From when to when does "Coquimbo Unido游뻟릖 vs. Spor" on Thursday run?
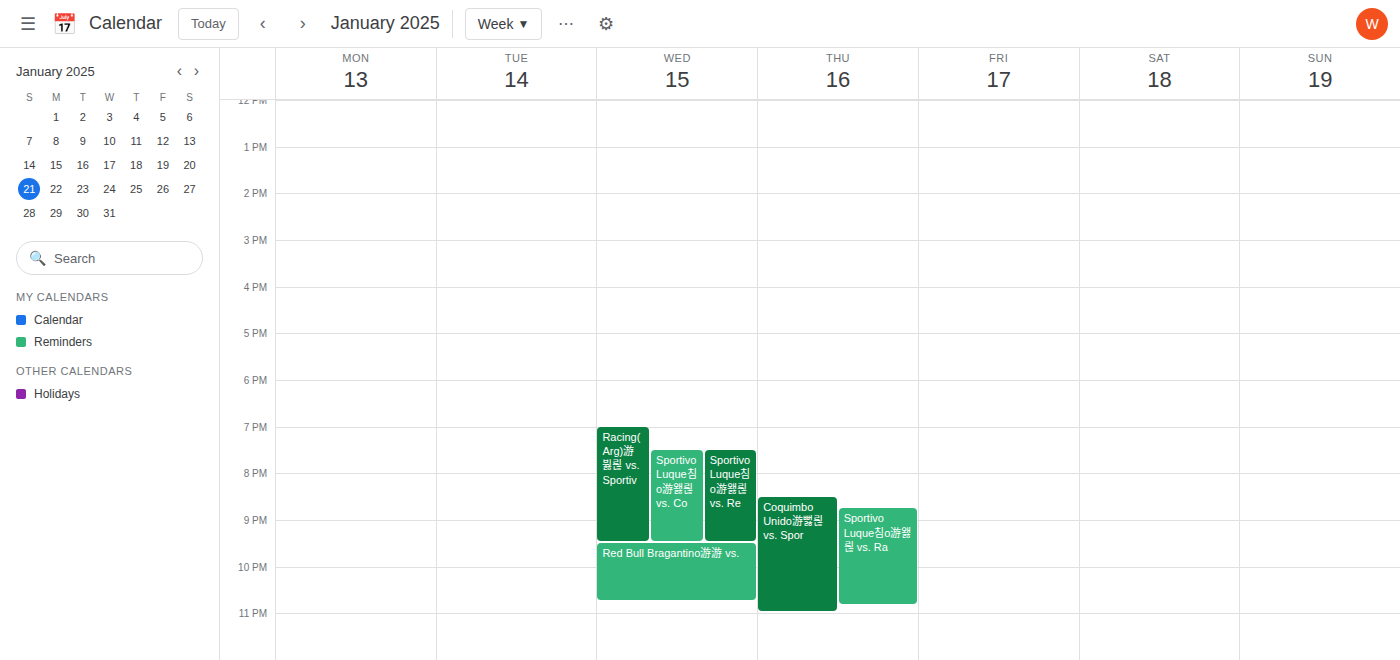
20:30 to 23:00